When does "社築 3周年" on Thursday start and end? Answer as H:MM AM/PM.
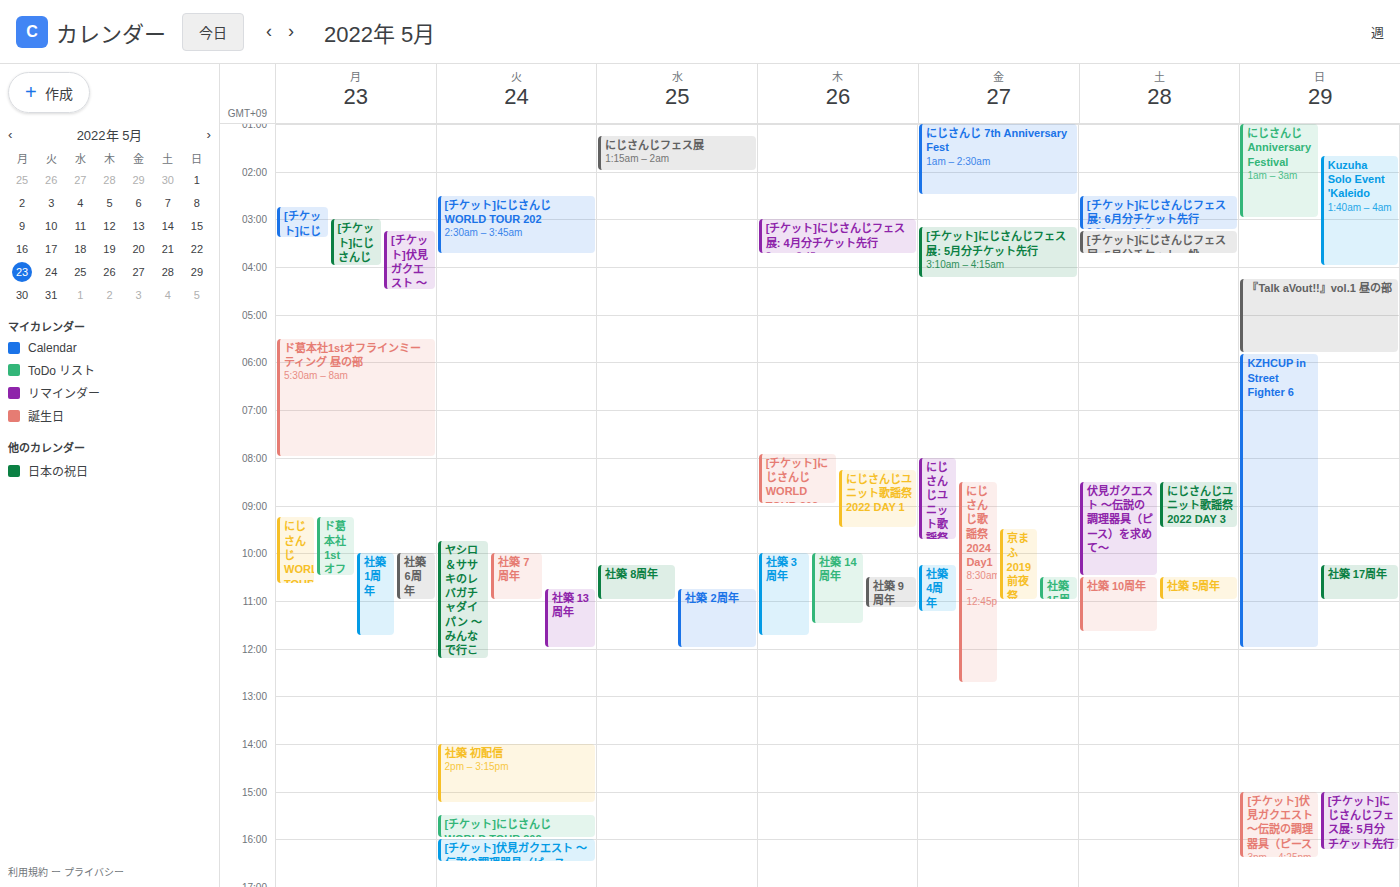
10:00 AM to 11:45 AM